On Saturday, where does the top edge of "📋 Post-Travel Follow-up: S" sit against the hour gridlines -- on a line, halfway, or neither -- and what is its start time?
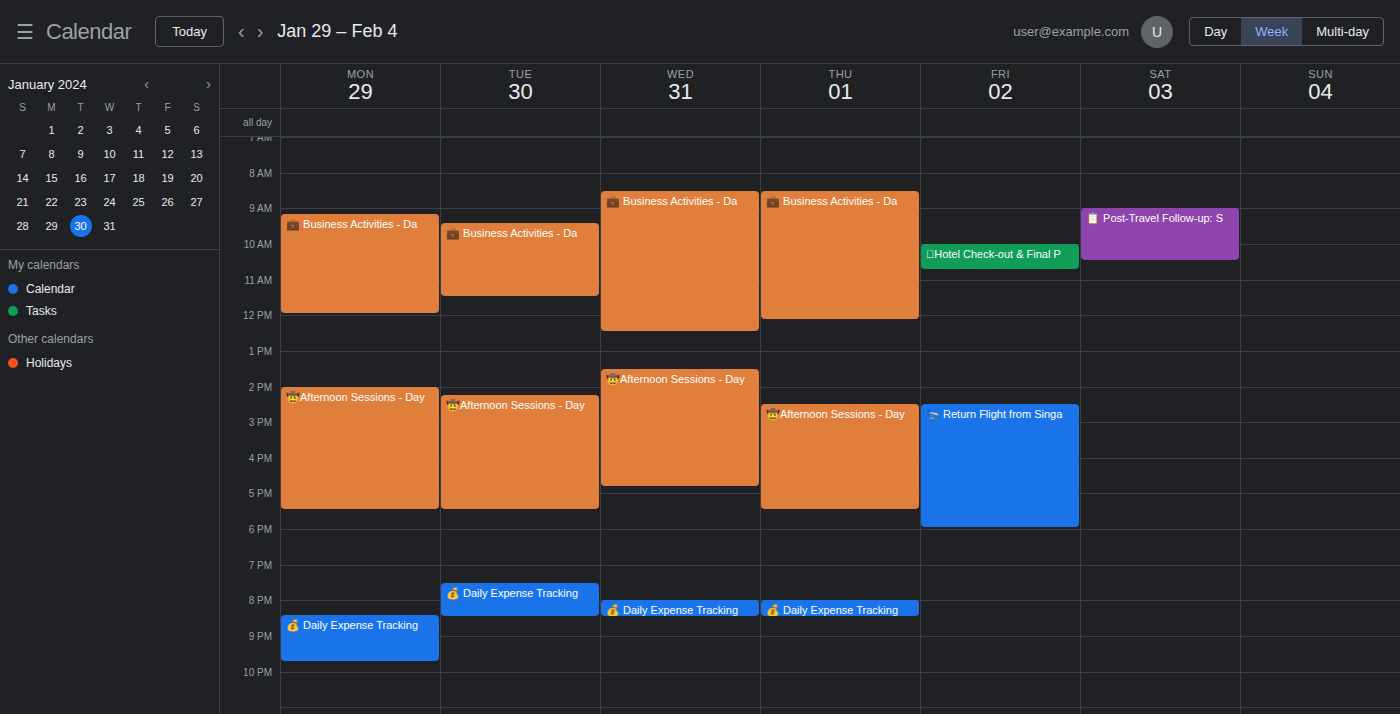
9:00 AM -- exactly on the 9 AM line.